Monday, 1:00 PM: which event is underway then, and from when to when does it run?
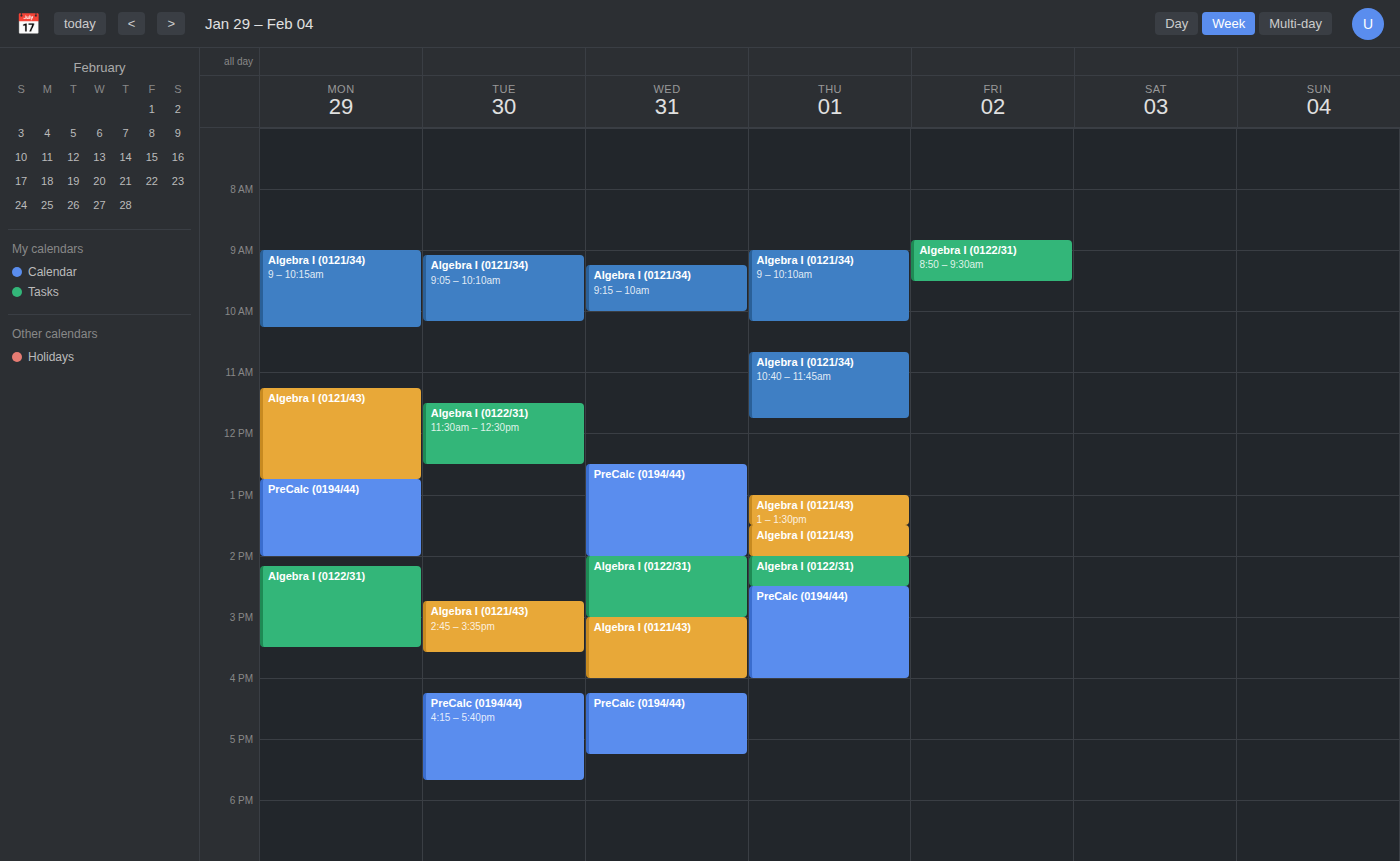
"PreCalc (0194/44)", 12:45 PM to 2:00 PM